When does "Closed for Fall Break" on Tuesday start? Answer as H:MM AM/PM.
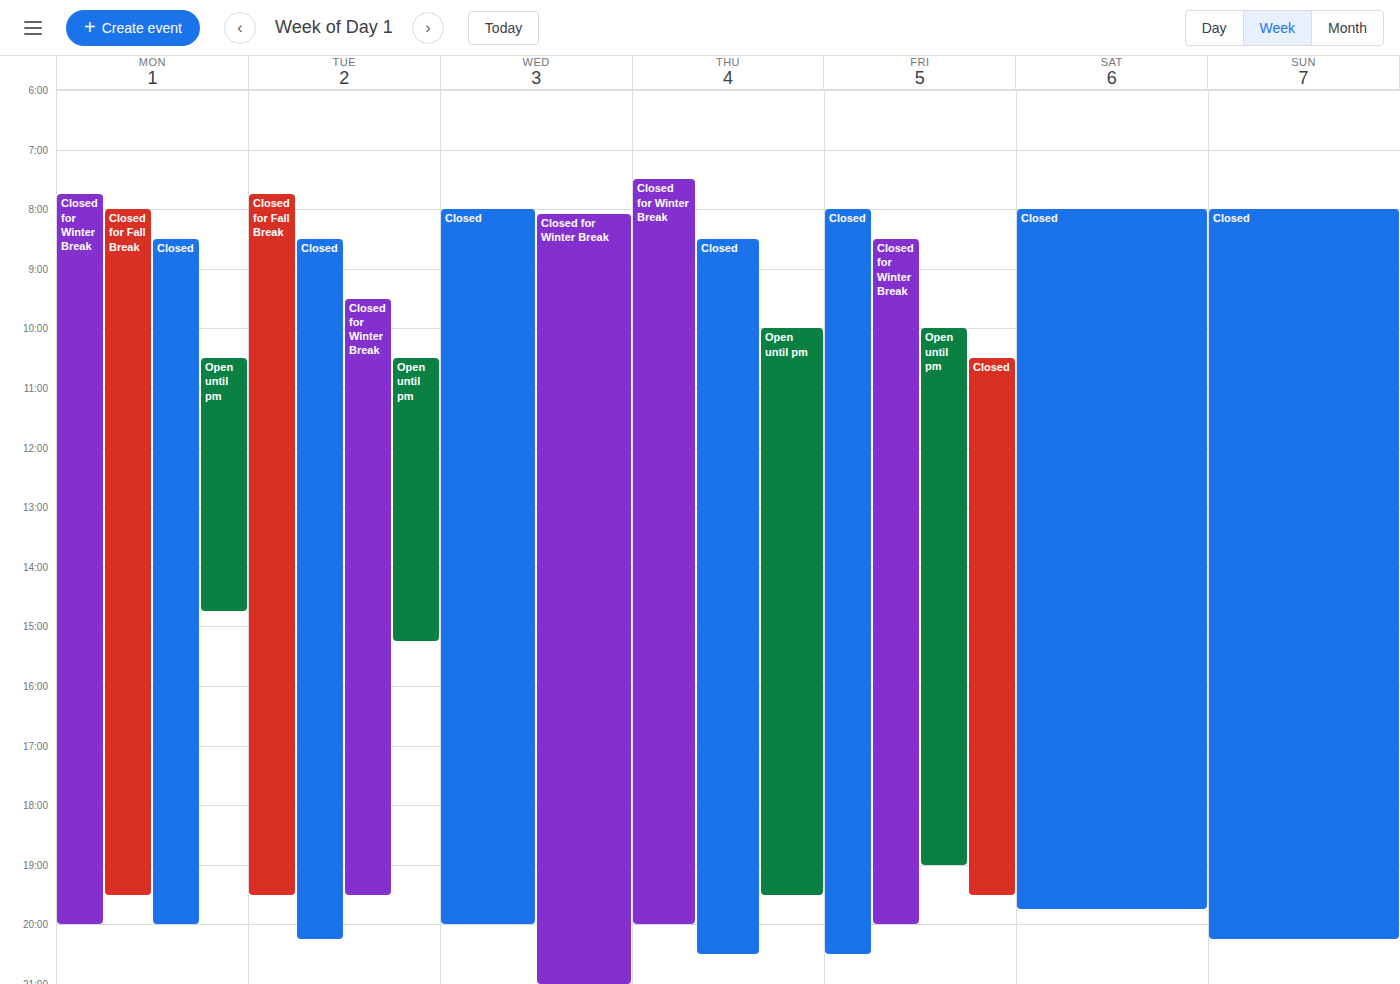
7:45 AM